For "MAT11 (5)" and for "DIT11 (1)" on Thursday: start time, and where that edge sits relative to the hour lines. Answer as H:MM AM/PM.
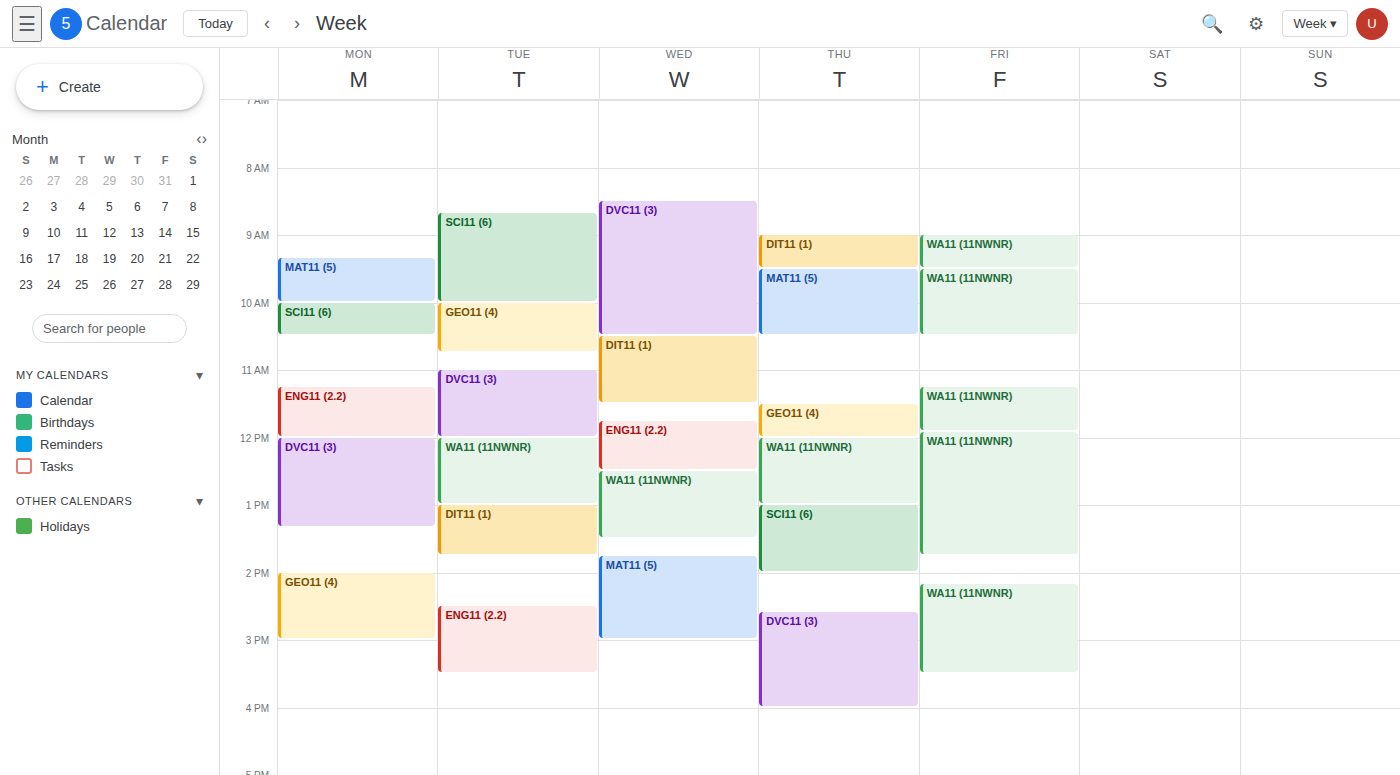
"MAT11 (5)": 9:30 AM, halfway between the 9 AM and 10 AM lines. "DIT11 (1)": 9:00 AM, exactly on the 9 AM line.